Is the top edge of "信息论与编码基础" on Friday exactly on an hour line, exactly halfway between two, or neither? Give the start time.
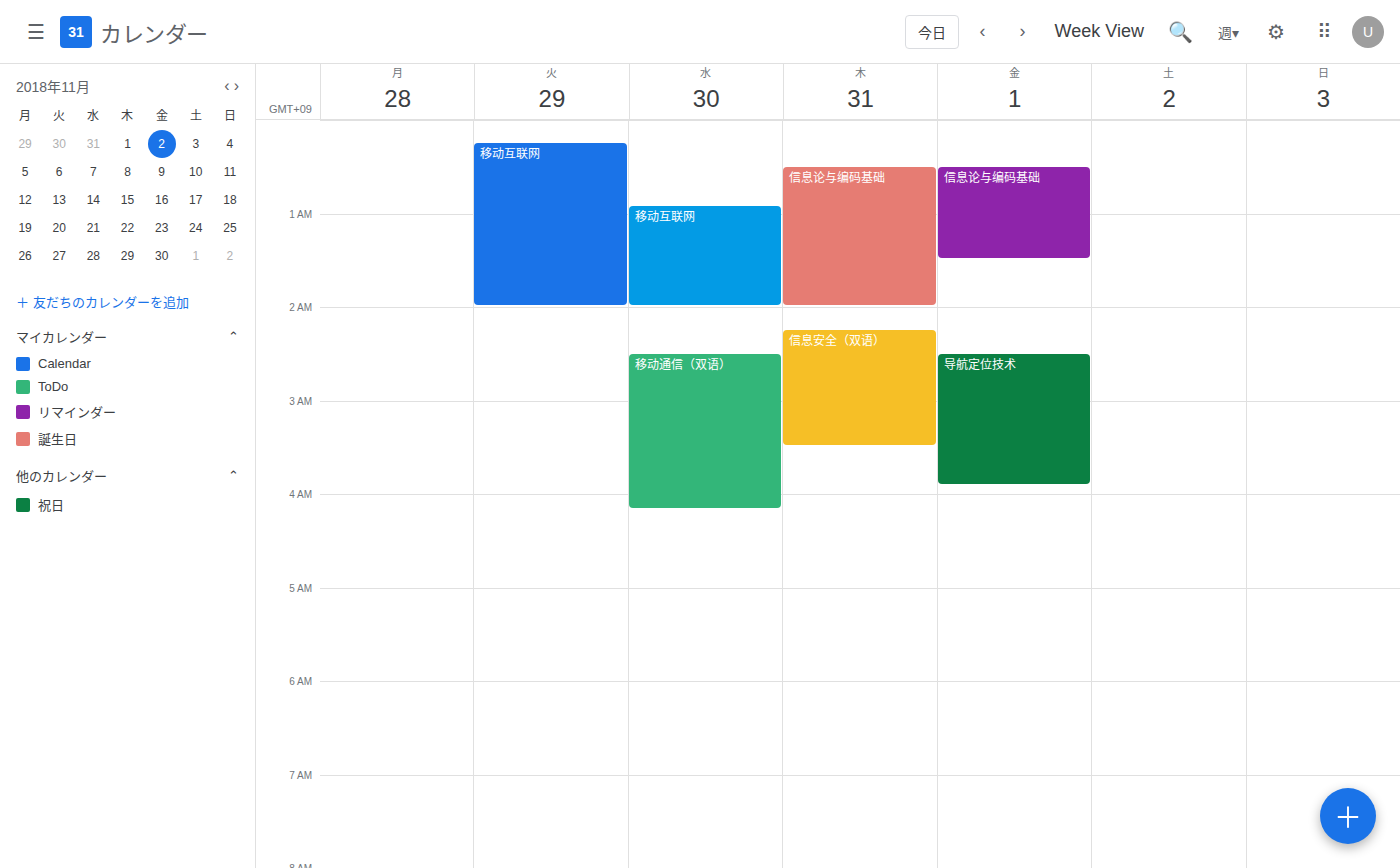
12:30 AM -- halfway between the 12 AM and 1 AM lines.